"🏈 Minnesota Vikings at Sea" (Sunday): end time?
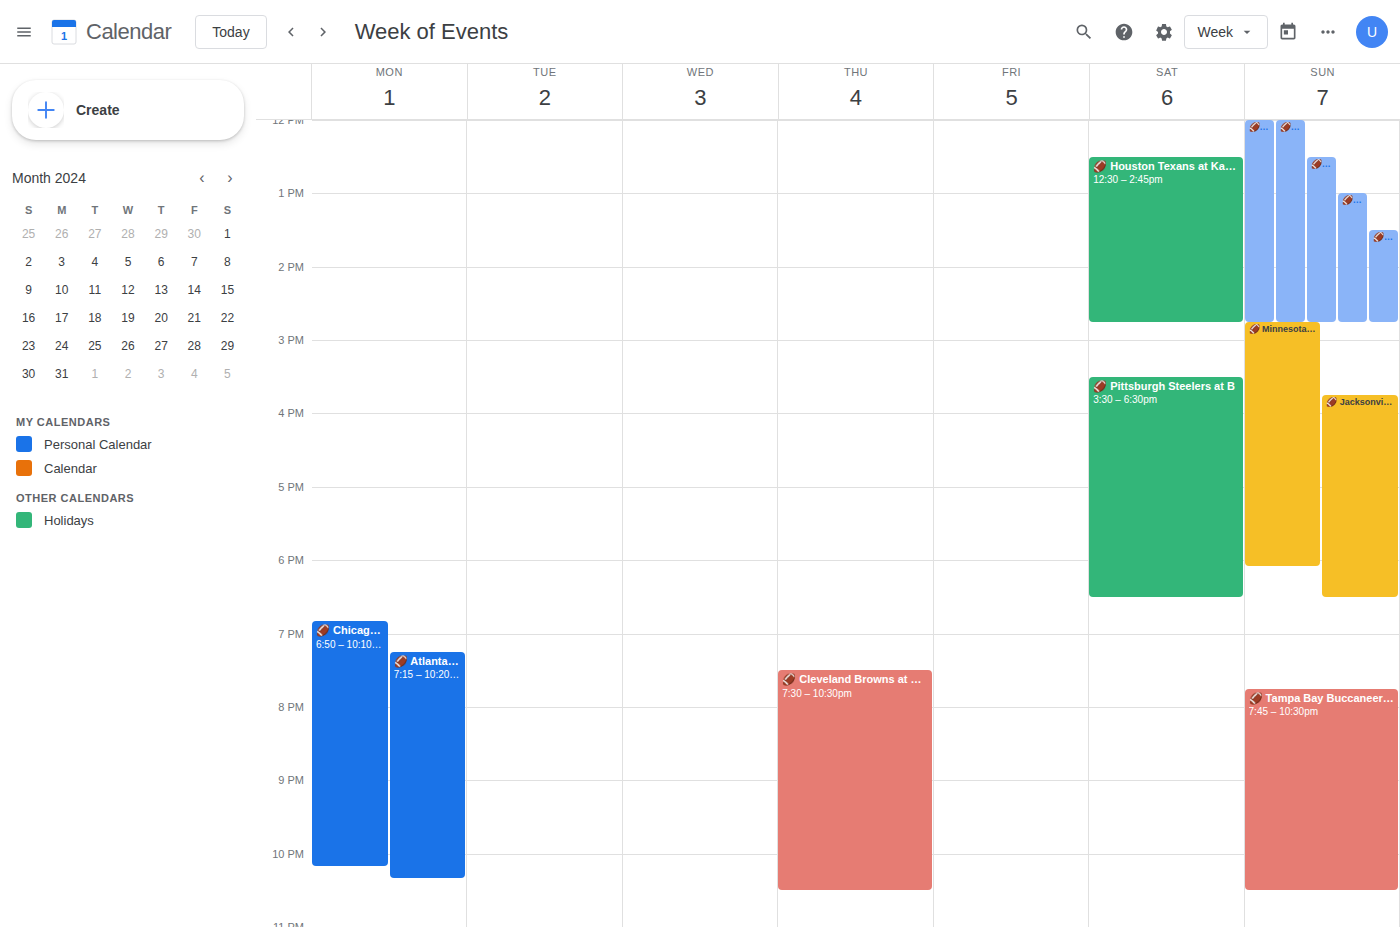
6:05 PM